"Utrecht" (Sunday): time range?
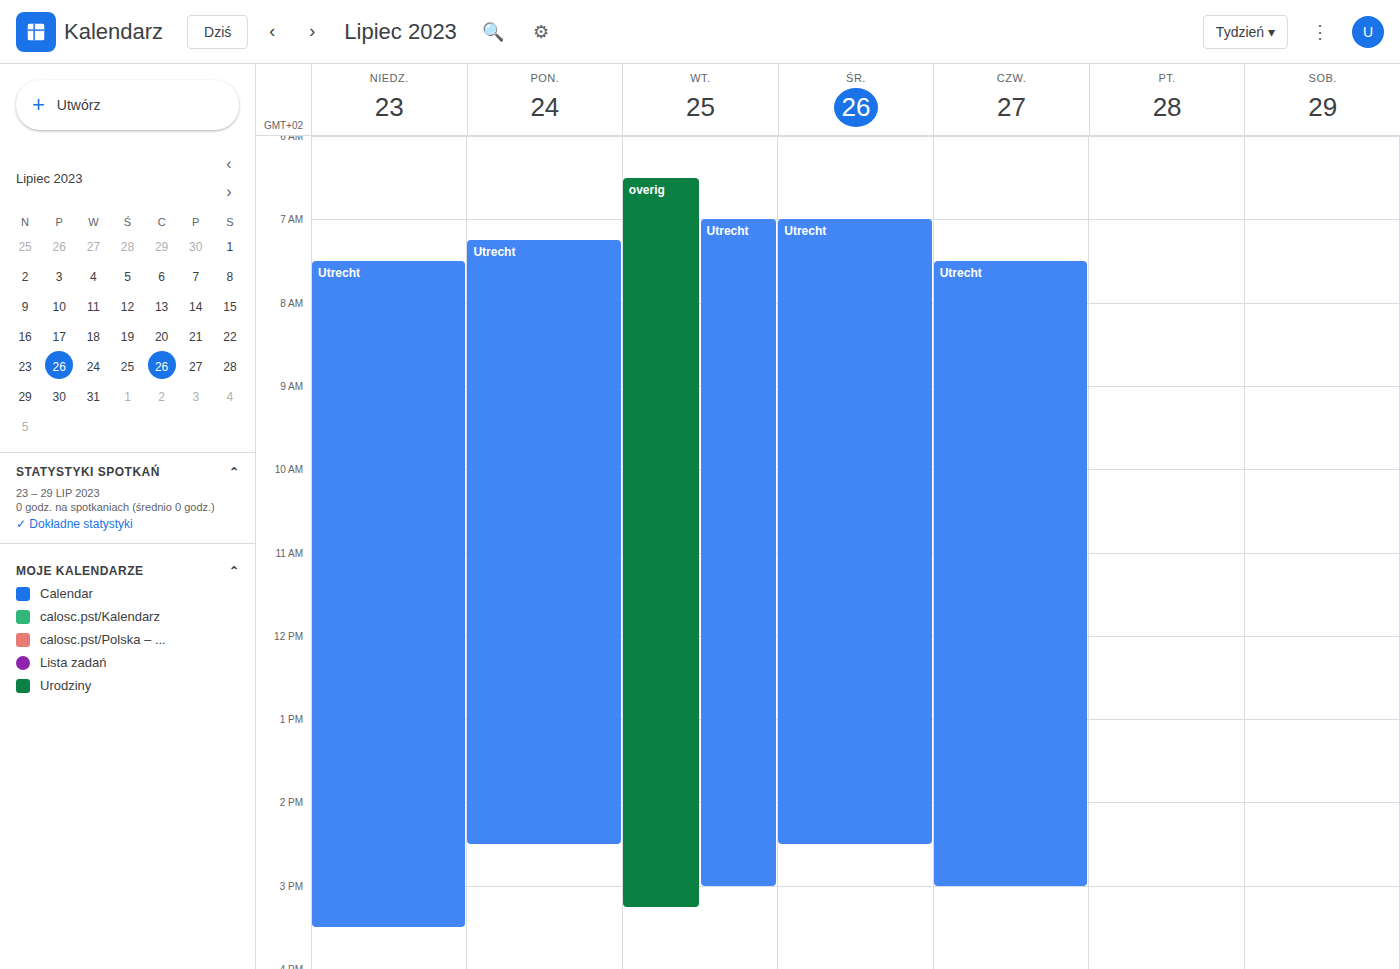
7:30 AM to 3:30 PM